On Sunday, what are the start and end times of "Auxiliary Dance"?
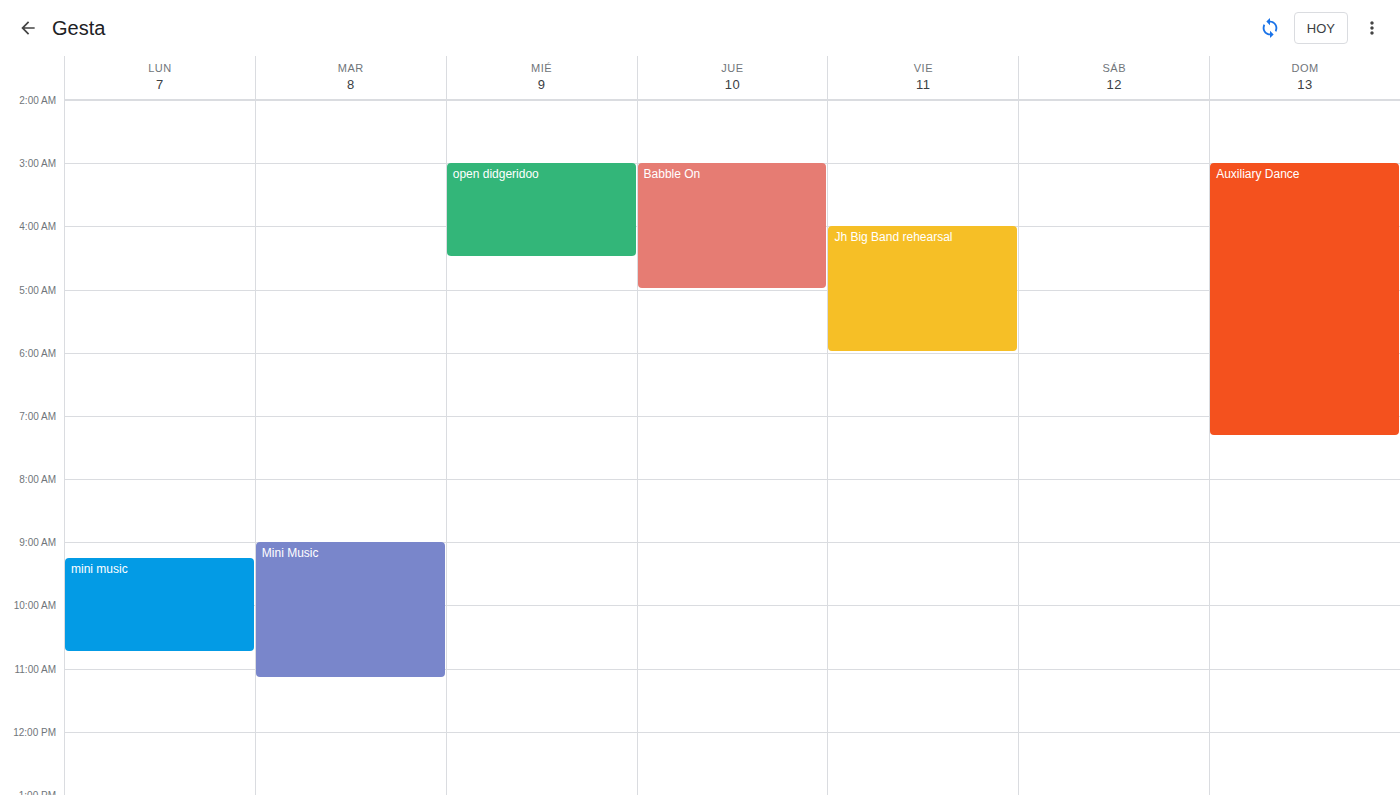
3:00 AM to 7:20 AM